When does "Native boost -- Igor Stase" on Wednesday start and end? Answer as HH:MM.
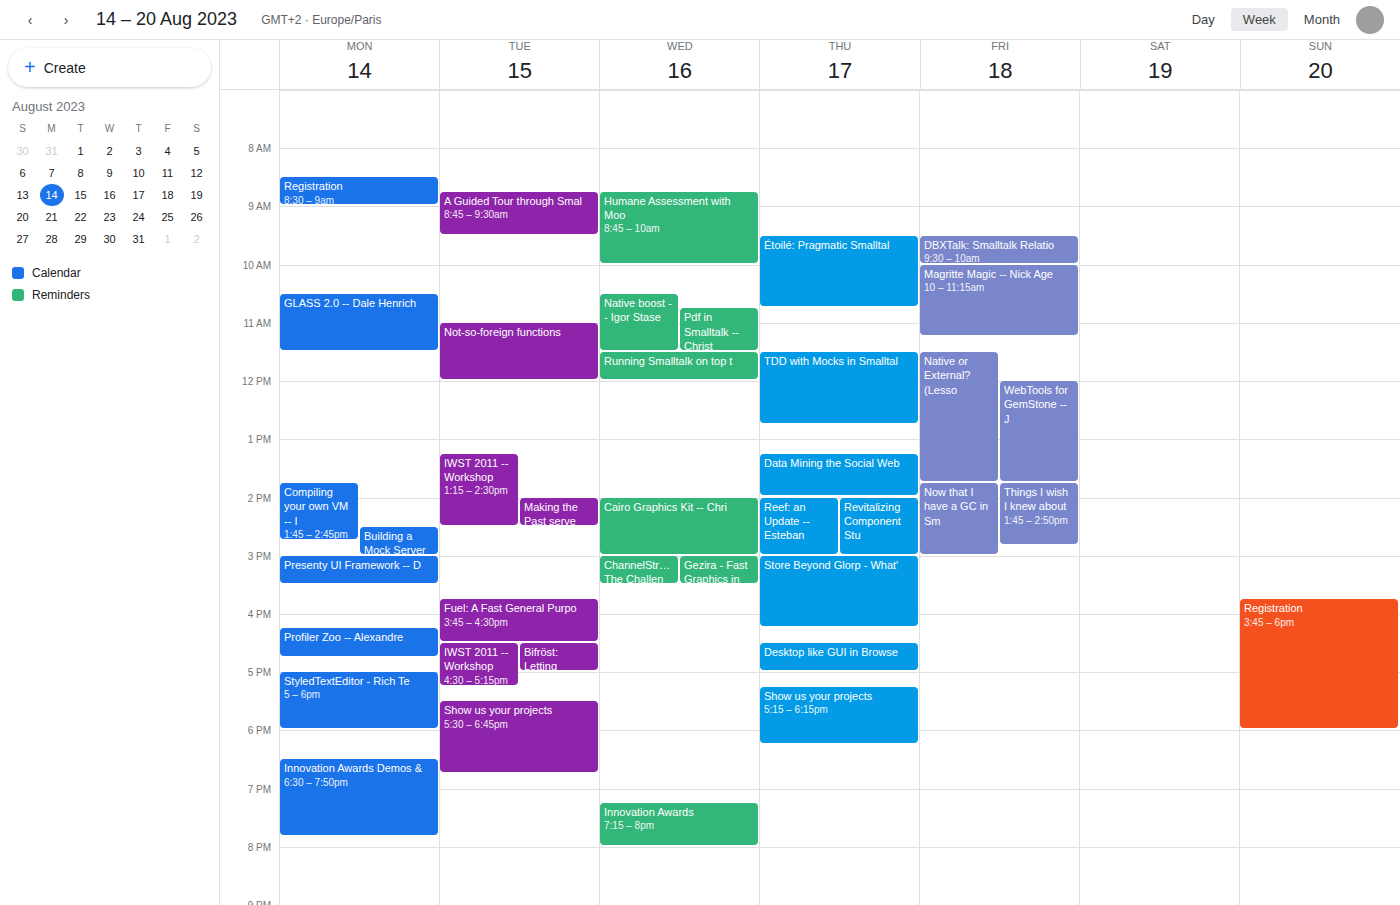
10:30 to 11:30